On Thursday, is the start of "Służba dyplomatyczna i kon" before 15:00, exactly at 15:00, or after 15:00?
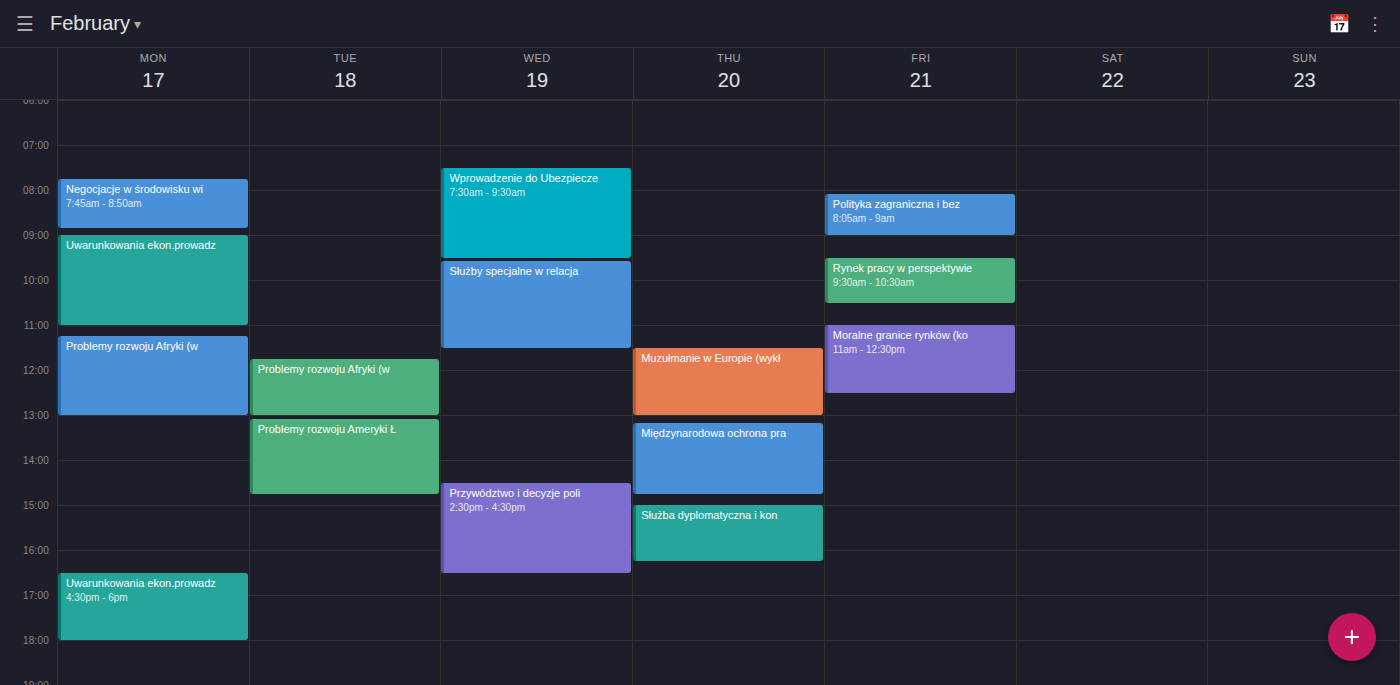
15:00 -- exactly at 15:00, on the 15:00 line.